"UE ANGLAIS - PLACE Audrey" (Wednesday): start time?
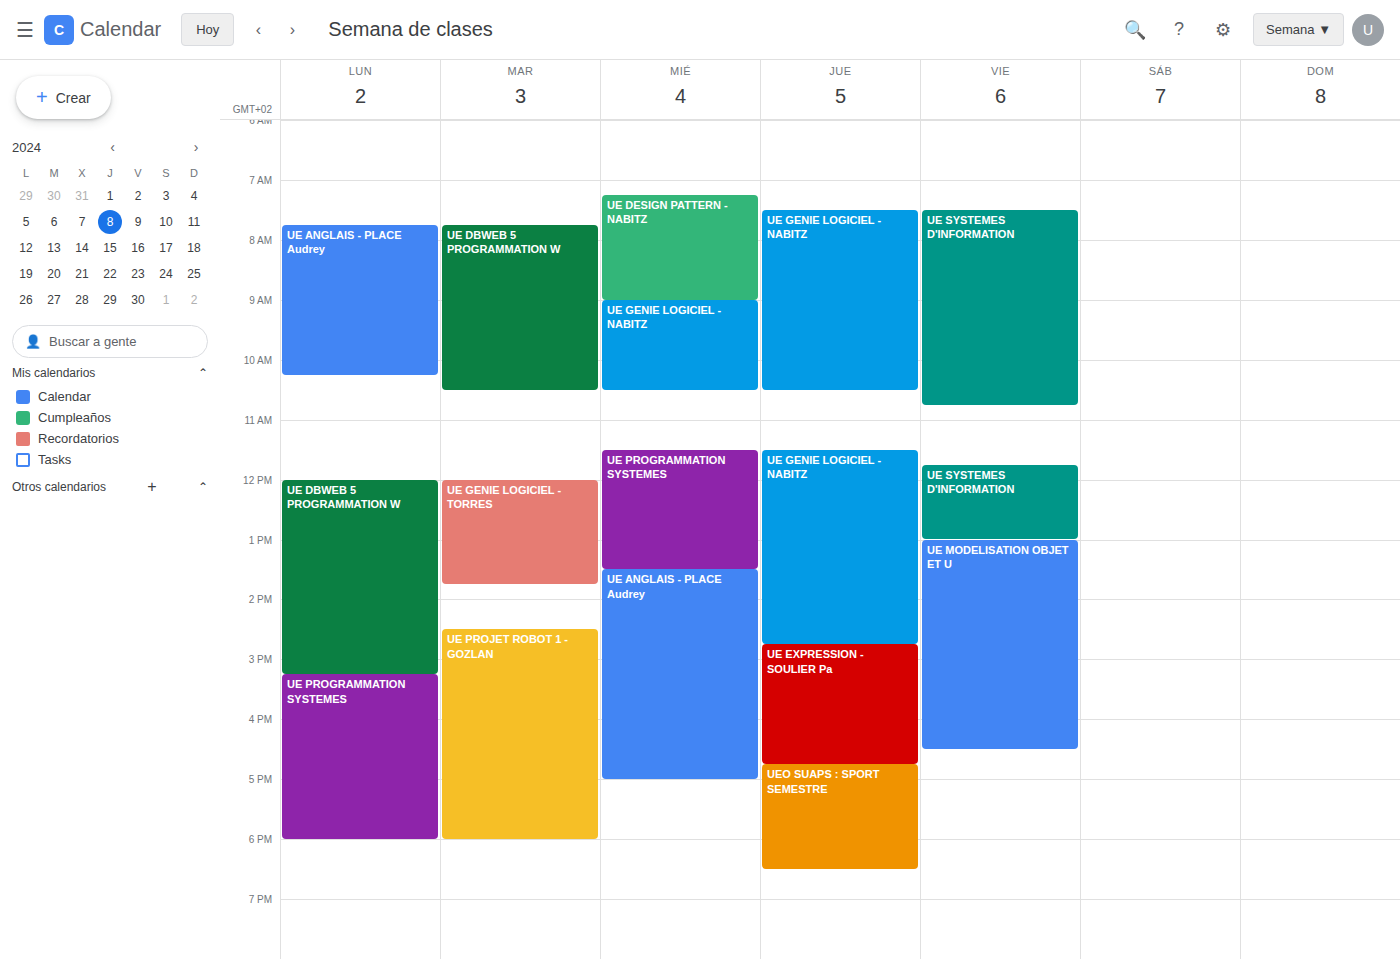
1:30 PM